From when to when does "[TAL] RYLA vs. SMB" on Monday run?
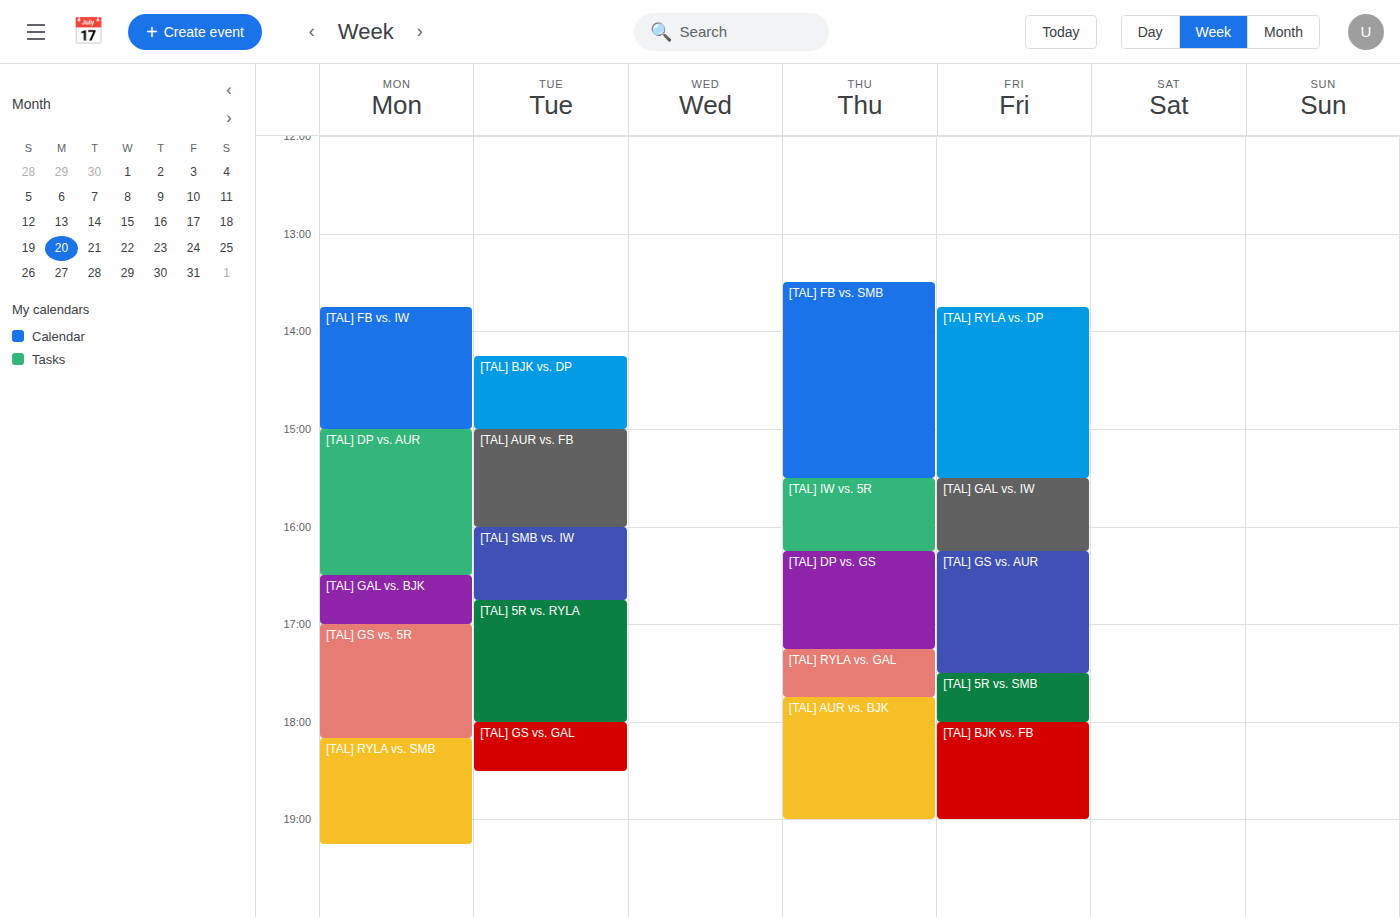
6:10 PM to 7:15 PM